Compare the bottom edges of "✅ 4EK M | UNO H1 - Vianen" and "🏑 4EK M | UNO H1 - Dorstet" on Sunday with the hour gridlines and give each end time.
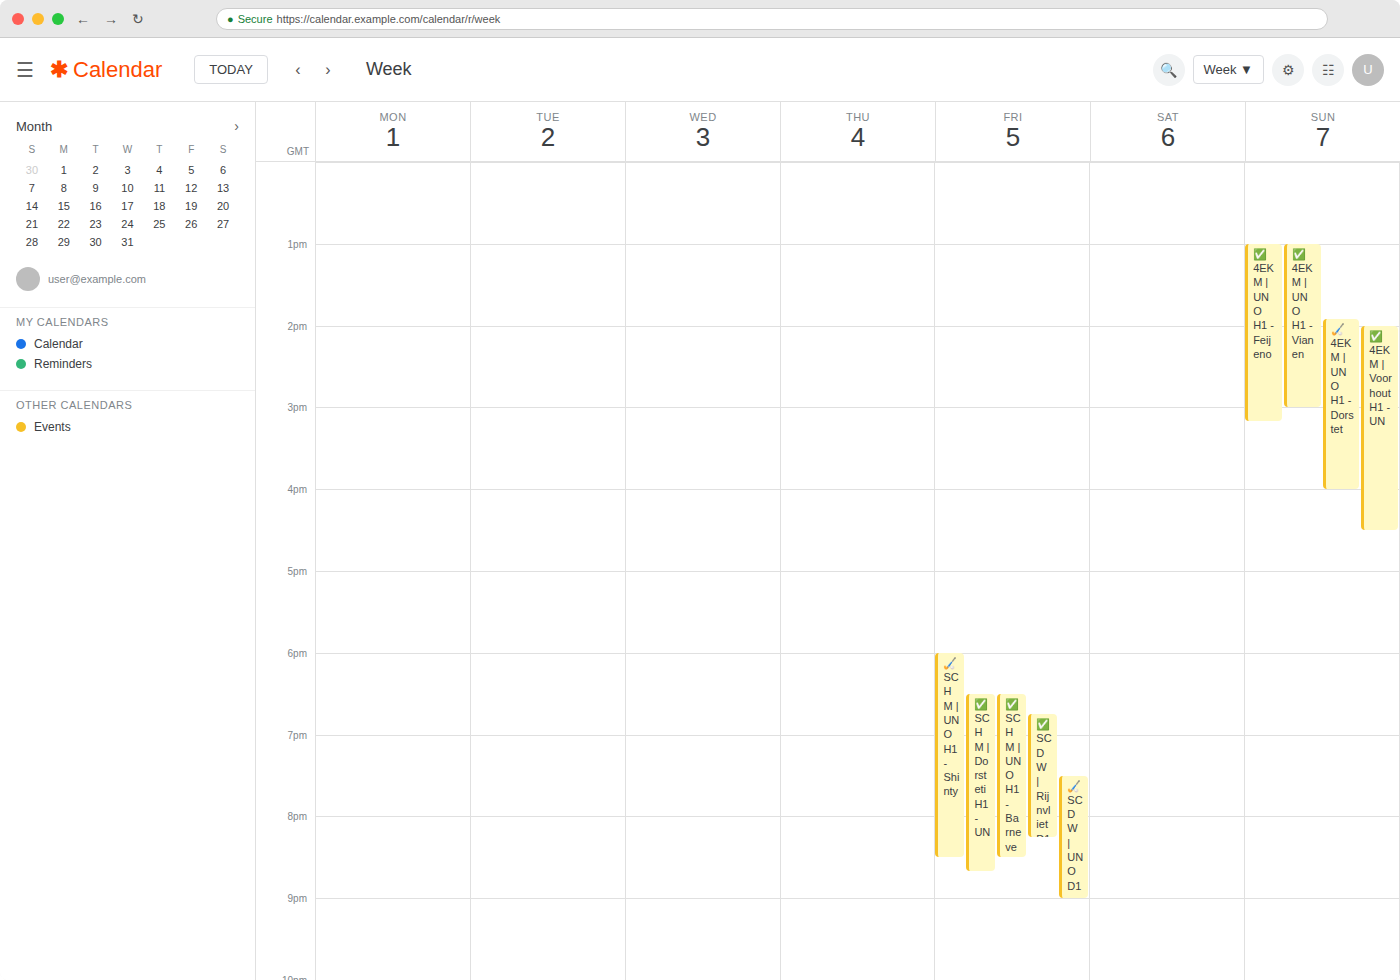
"✅ 4EK M | UNO H1 - Vianen": 3:00 PM, exactly on the 3 PM line. "🏑 4EK M | UNO H1 - Dorstet": 4:00 PM, exactly on the 4 PM line.